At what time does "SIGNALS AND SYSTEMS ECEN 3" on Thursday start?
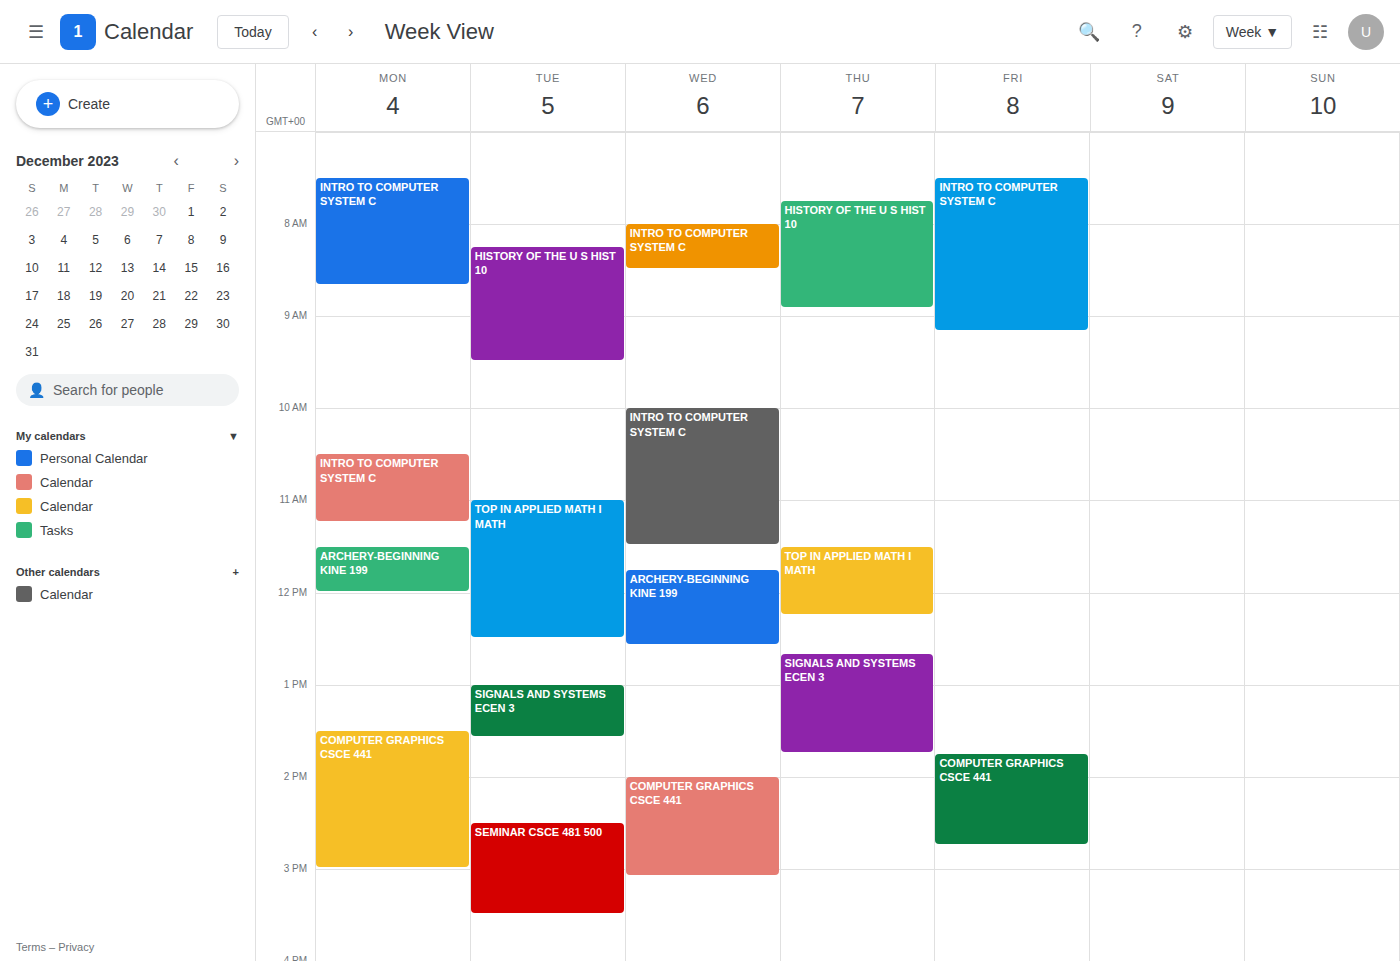
12:40 PM